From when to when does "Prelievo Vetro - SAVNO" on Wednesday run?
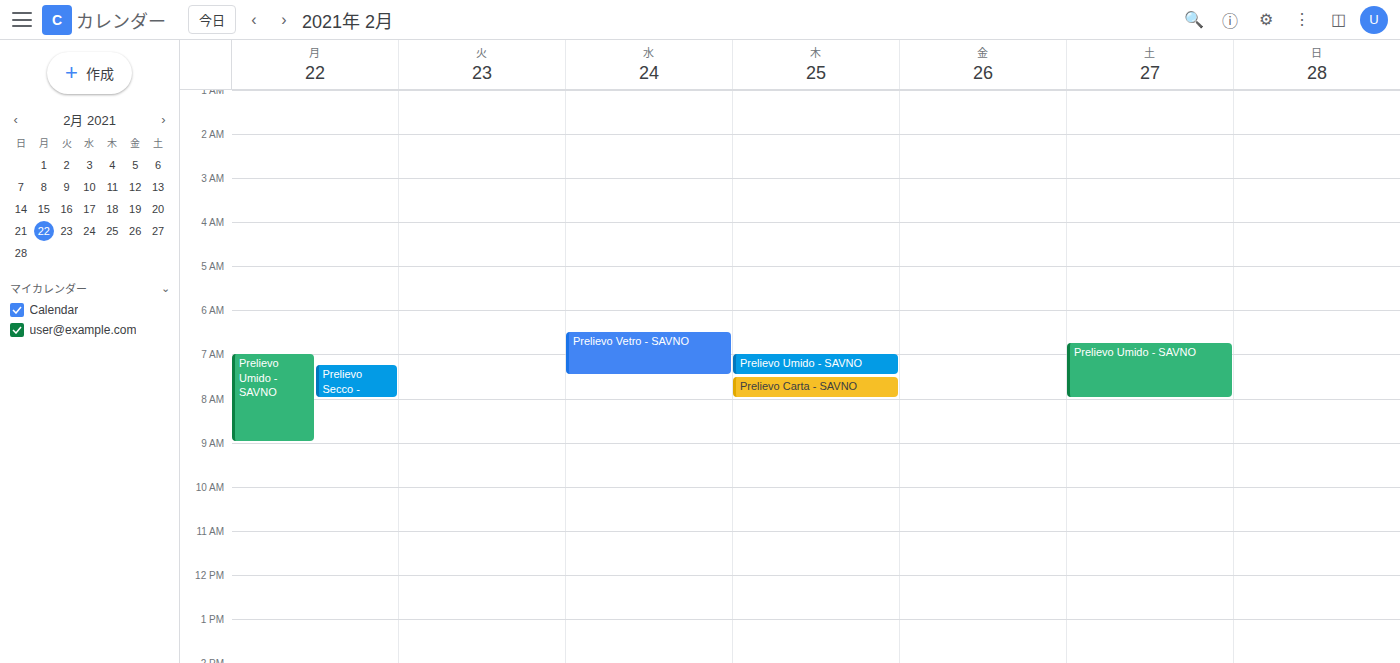
6:30 AM to 7:30 AM